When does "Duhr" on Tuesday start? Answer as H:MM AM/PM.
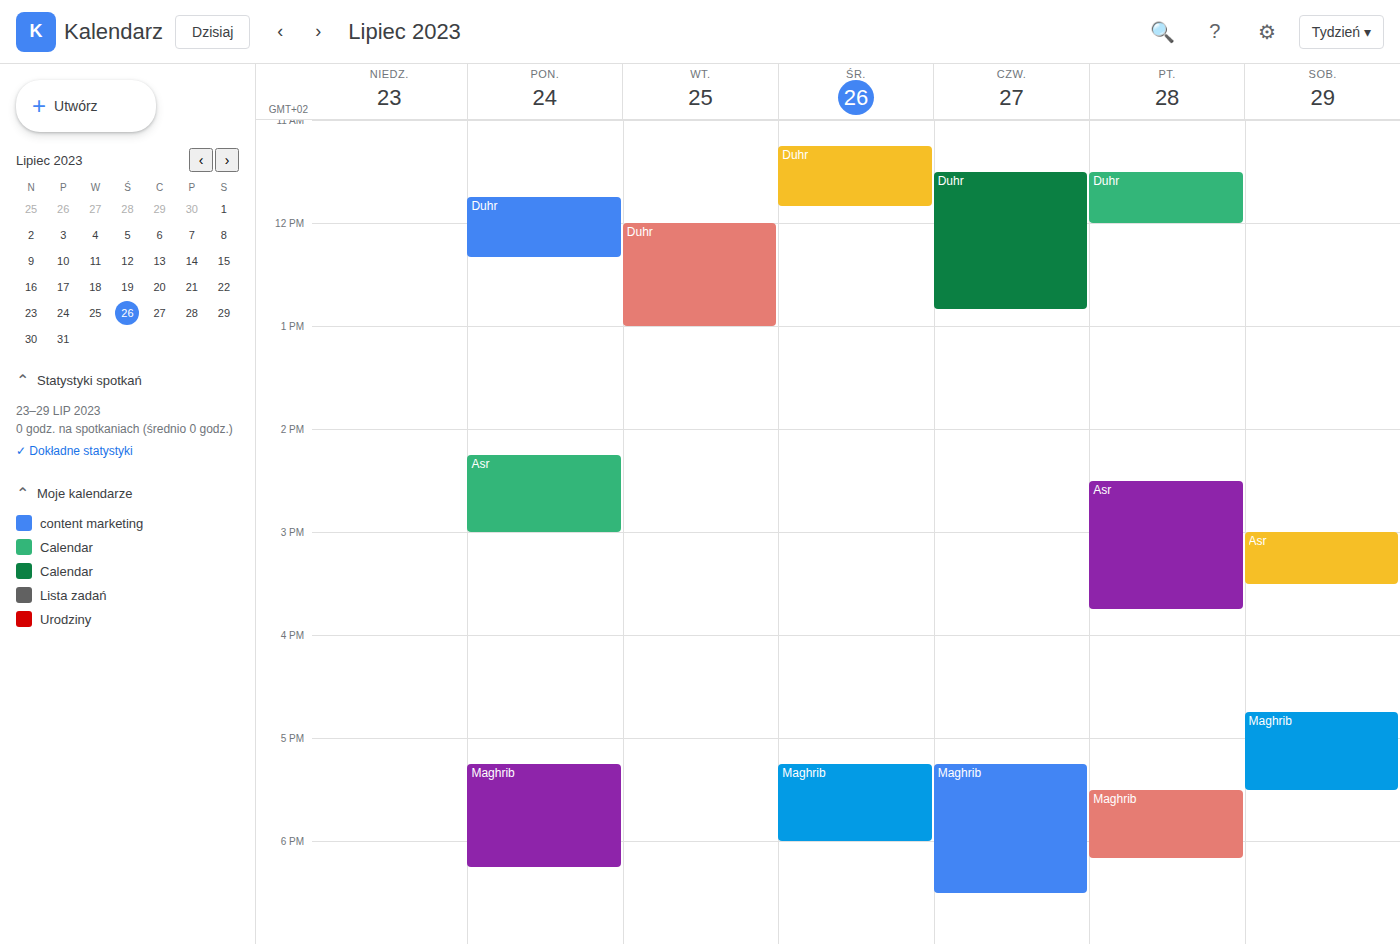
12:00 PM